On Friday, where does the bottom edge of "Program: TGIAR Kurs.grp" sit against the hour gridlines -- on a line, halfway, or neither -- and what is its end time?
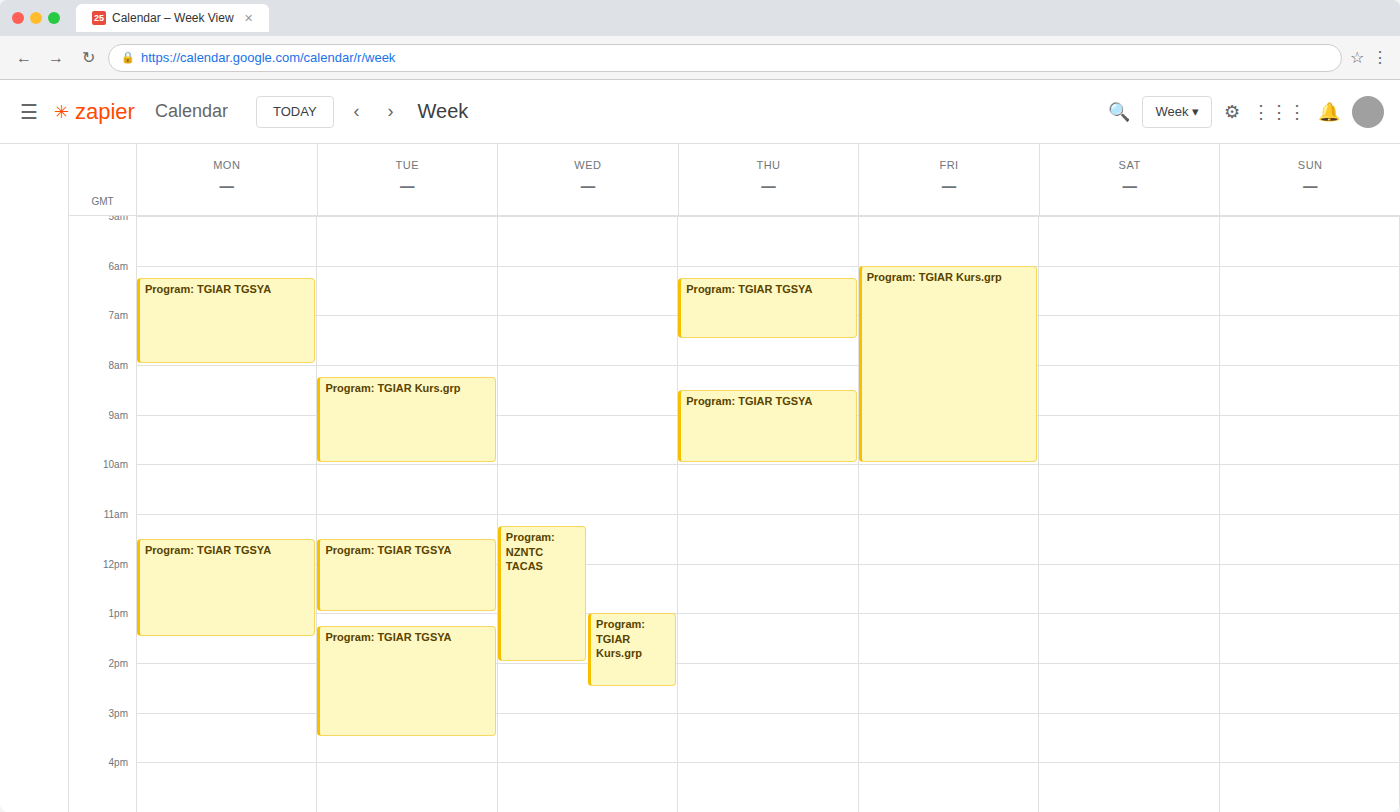
10:00 AM -- exactly on the 10 AM line.